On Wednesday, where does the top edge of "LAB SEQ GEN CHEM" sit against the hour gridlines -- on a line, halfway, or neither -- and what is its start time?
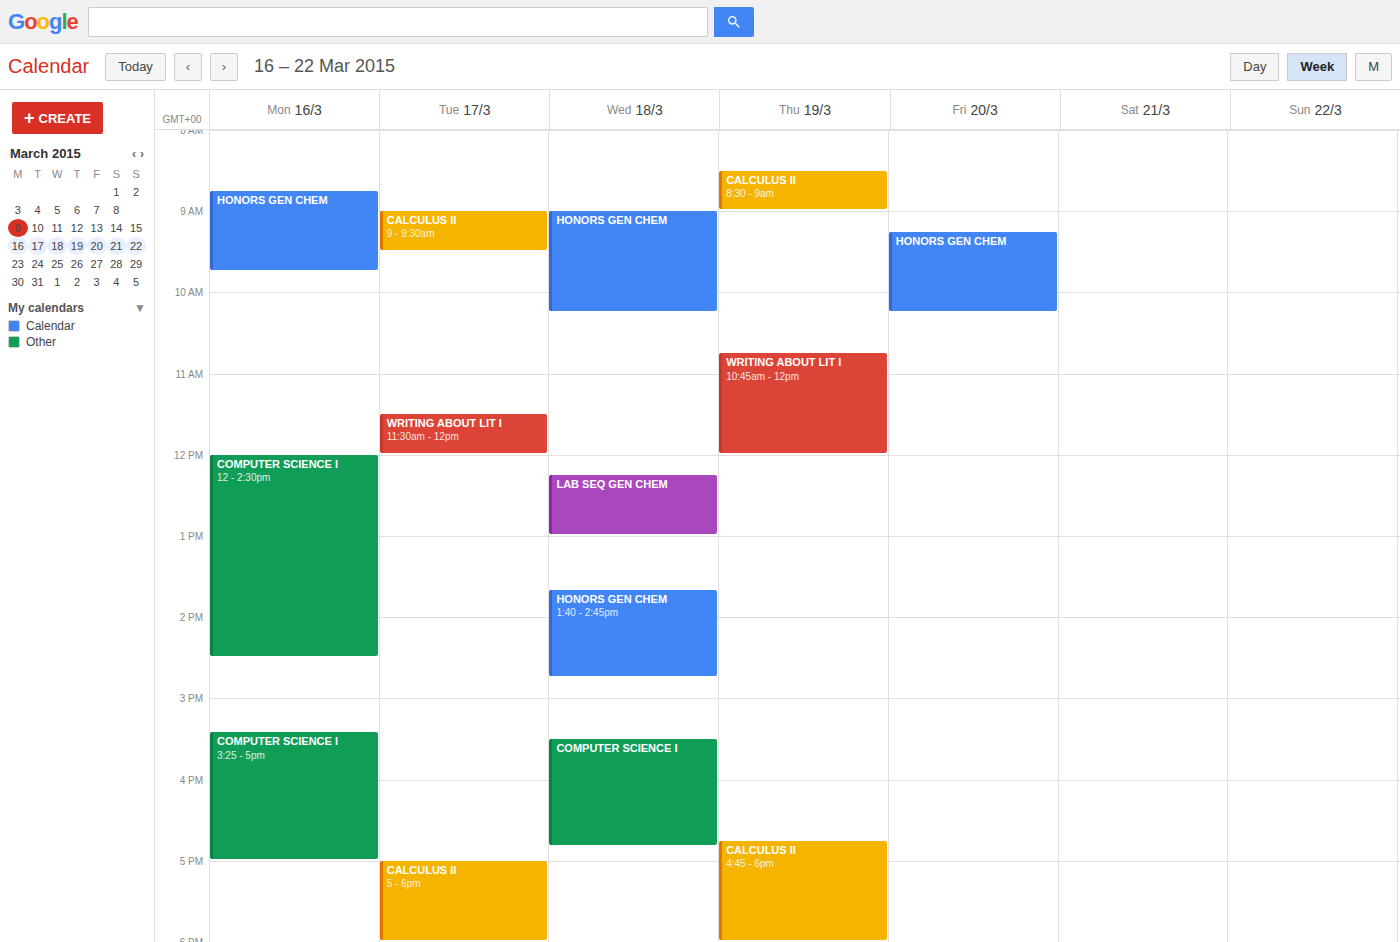
12:15 PM -- neither: a quarter of the way from the 12 PM line to the 1 PM line.